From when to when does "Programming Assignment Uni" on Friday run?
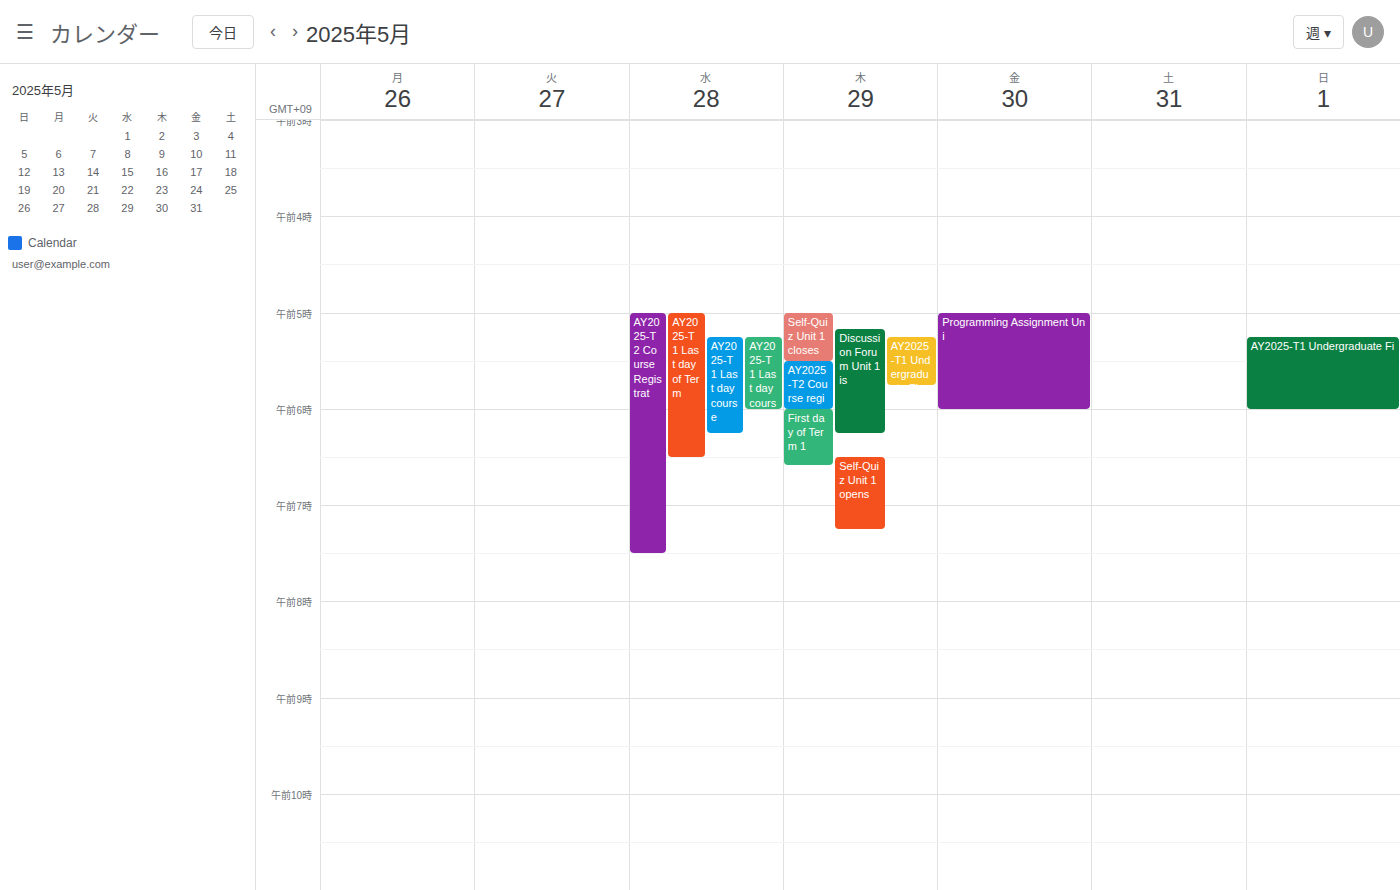
5:00 AM to 6:00 AM